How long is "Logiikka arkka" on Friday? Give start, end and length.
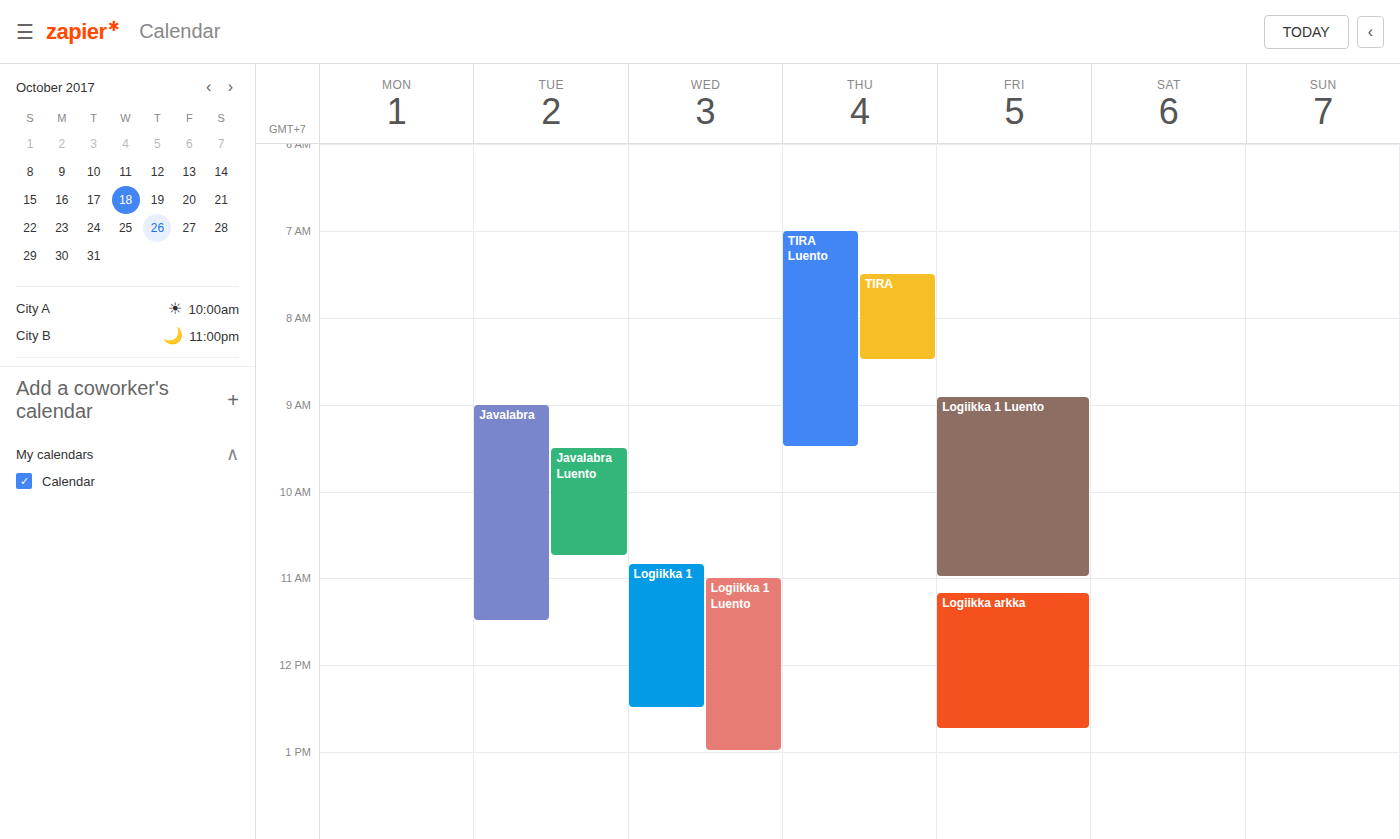
11:10 AM to 12:45 PM, 1 hour 35 minutes